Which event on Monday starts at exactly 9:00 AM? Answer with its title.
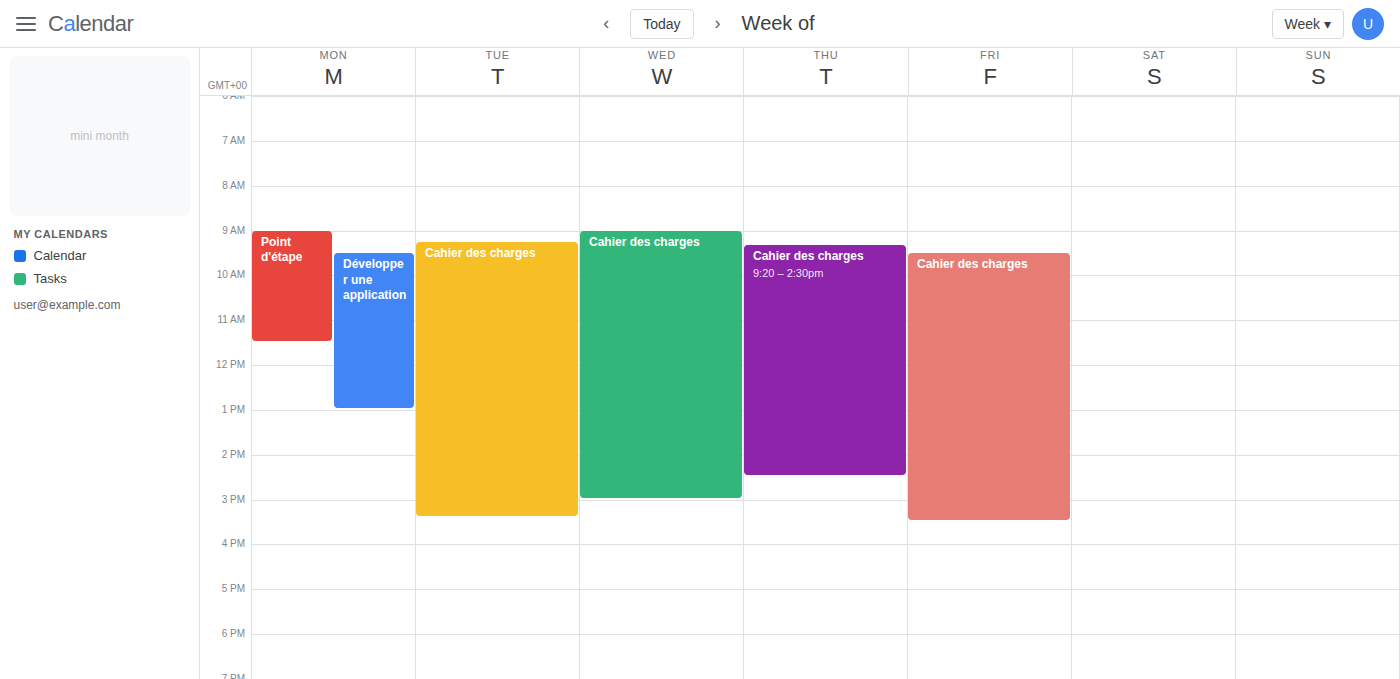
"Point d'étape"